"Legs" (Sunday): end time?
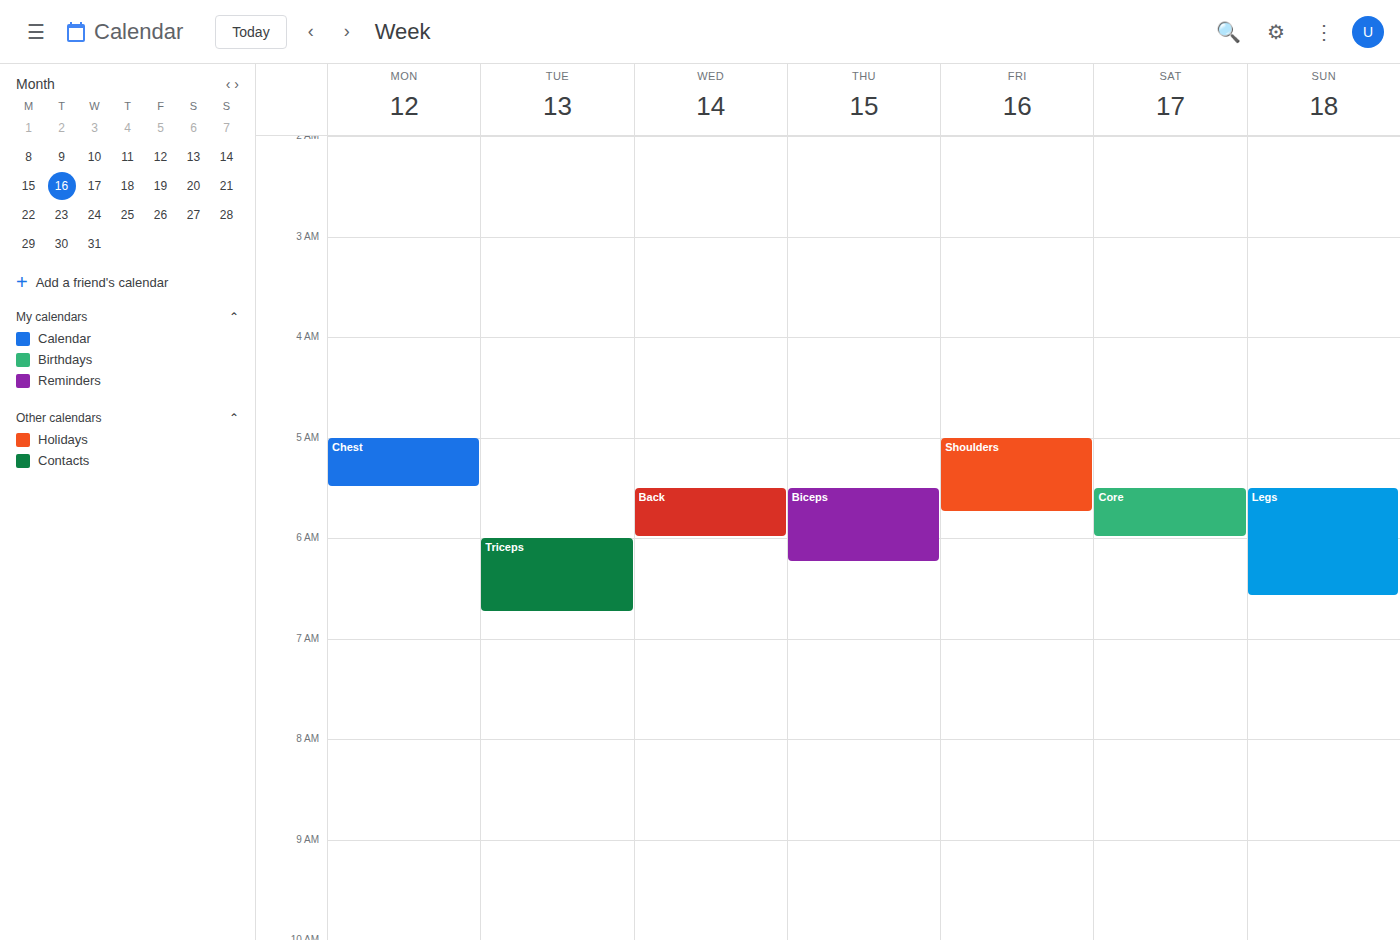
6:35 AM